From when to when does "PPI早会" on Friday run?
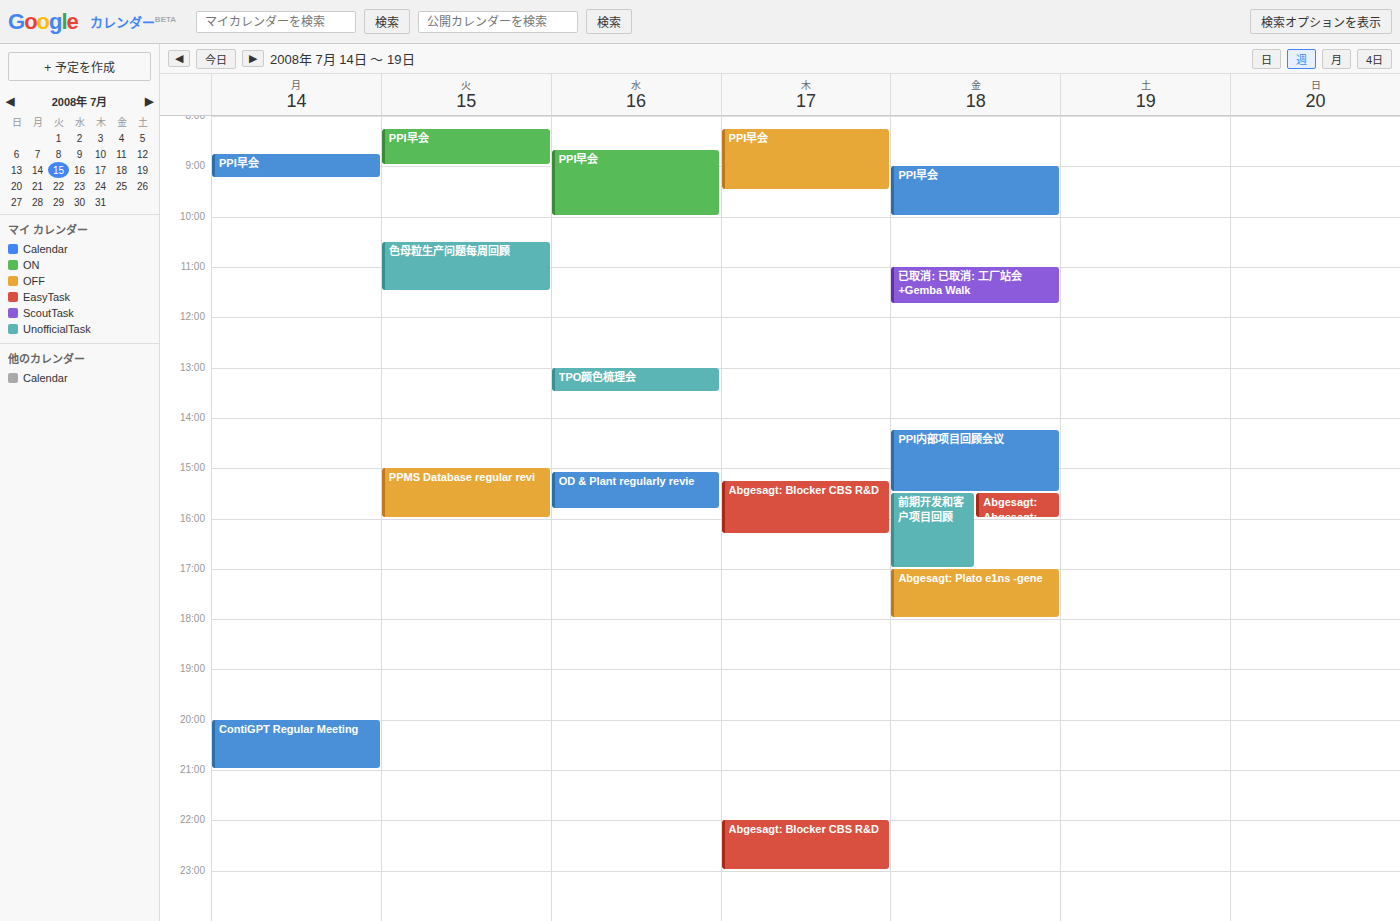
9:00 AM to 10:00 AM